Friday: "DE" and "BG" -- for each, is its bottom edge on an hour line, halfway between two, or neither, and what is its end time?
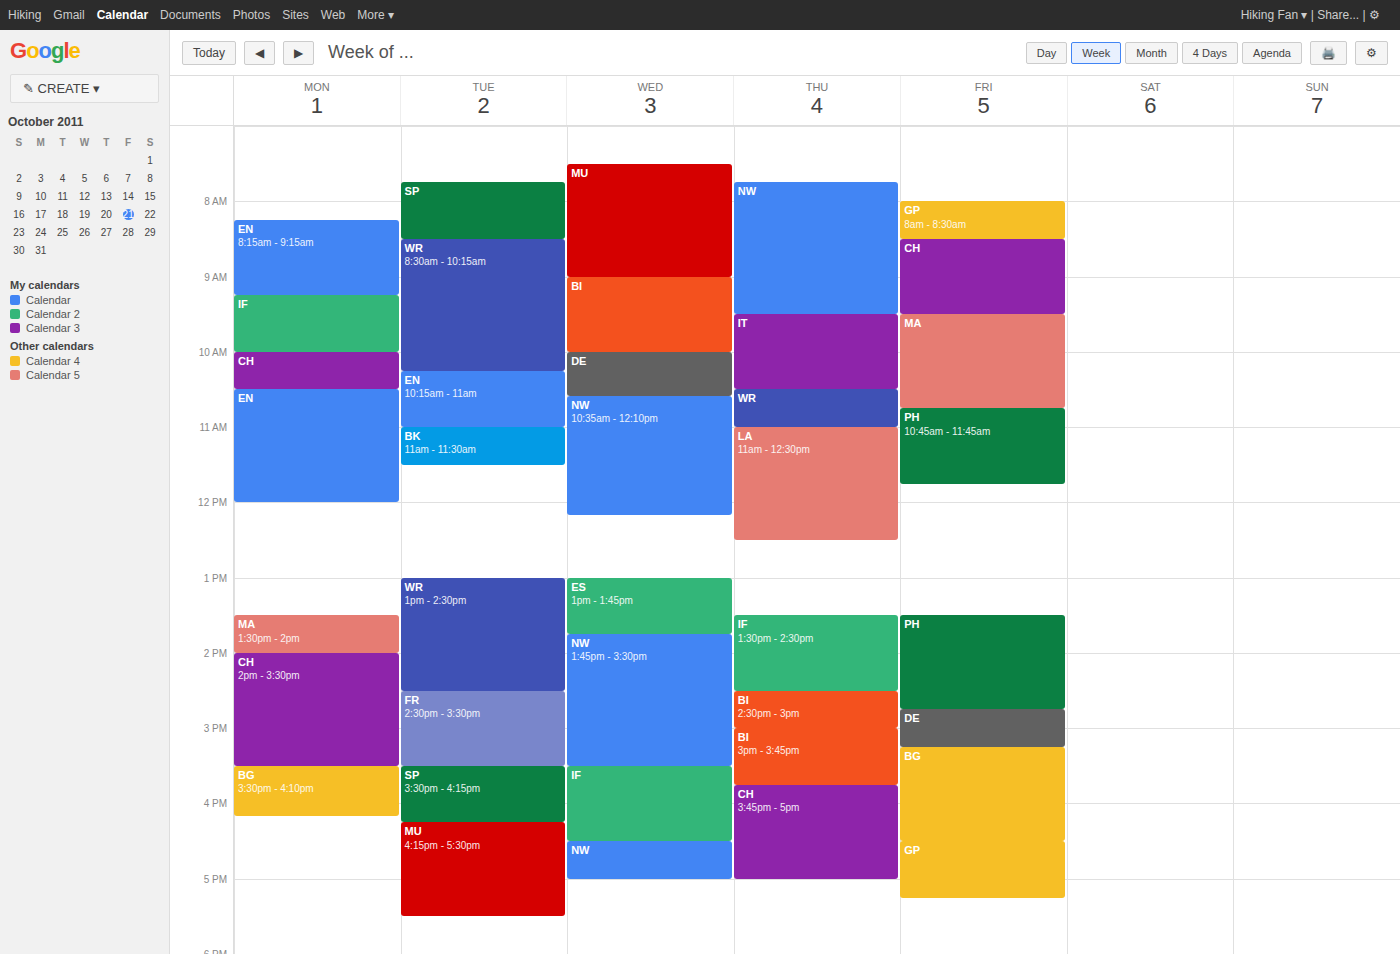
"DE": 3:15 PM, neither: a quarter of the way from the 3 PM line to the 4 PM line. "BG": 4:30 PM, halfway between the 4 PM and 5 PM lines.